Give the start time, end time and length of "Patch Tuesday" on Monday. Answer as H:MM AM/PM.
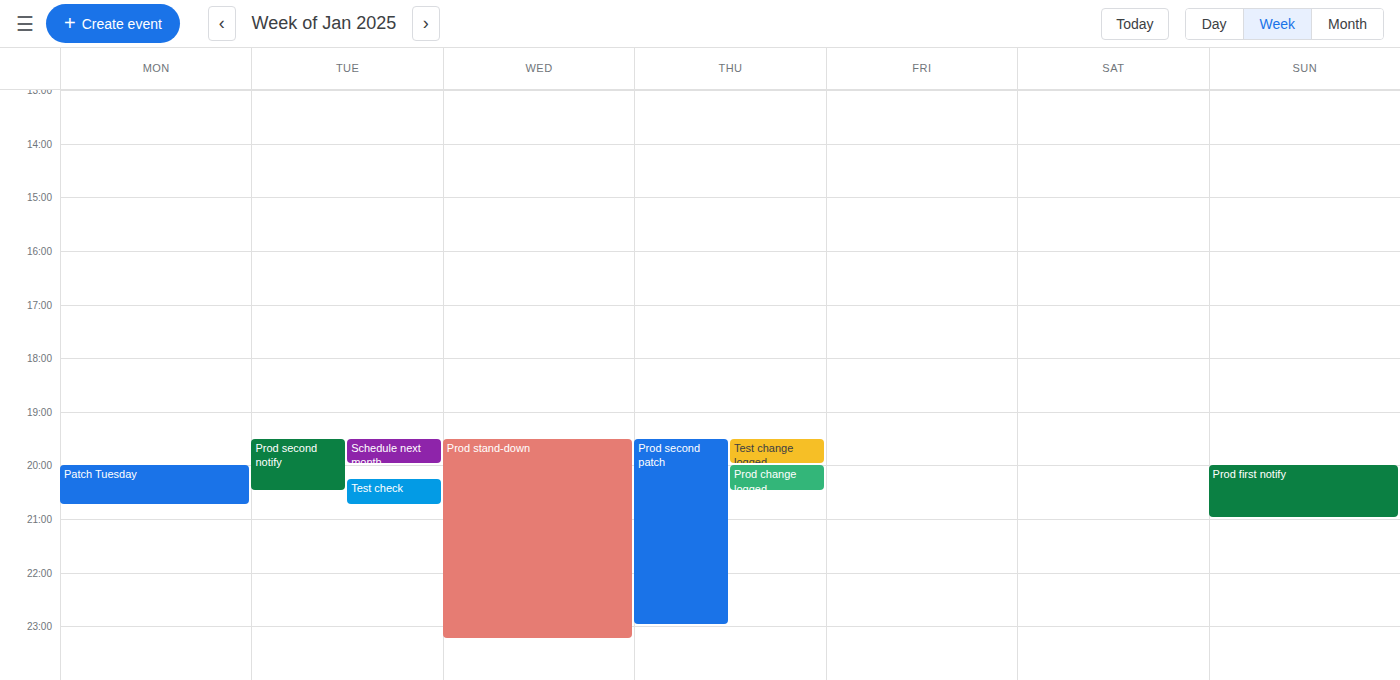
8:00 PM to 8:45 PM, 45 minutes